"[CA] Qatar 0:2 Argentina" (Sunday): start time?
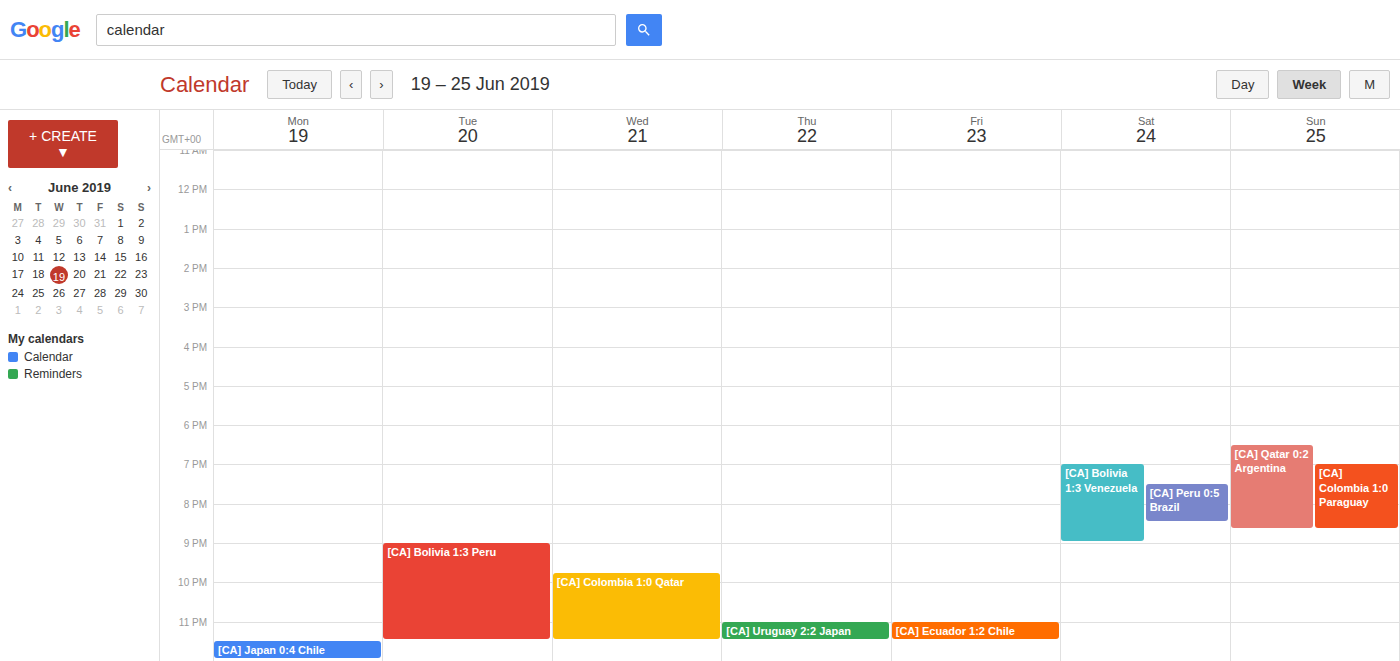
6:30 PM